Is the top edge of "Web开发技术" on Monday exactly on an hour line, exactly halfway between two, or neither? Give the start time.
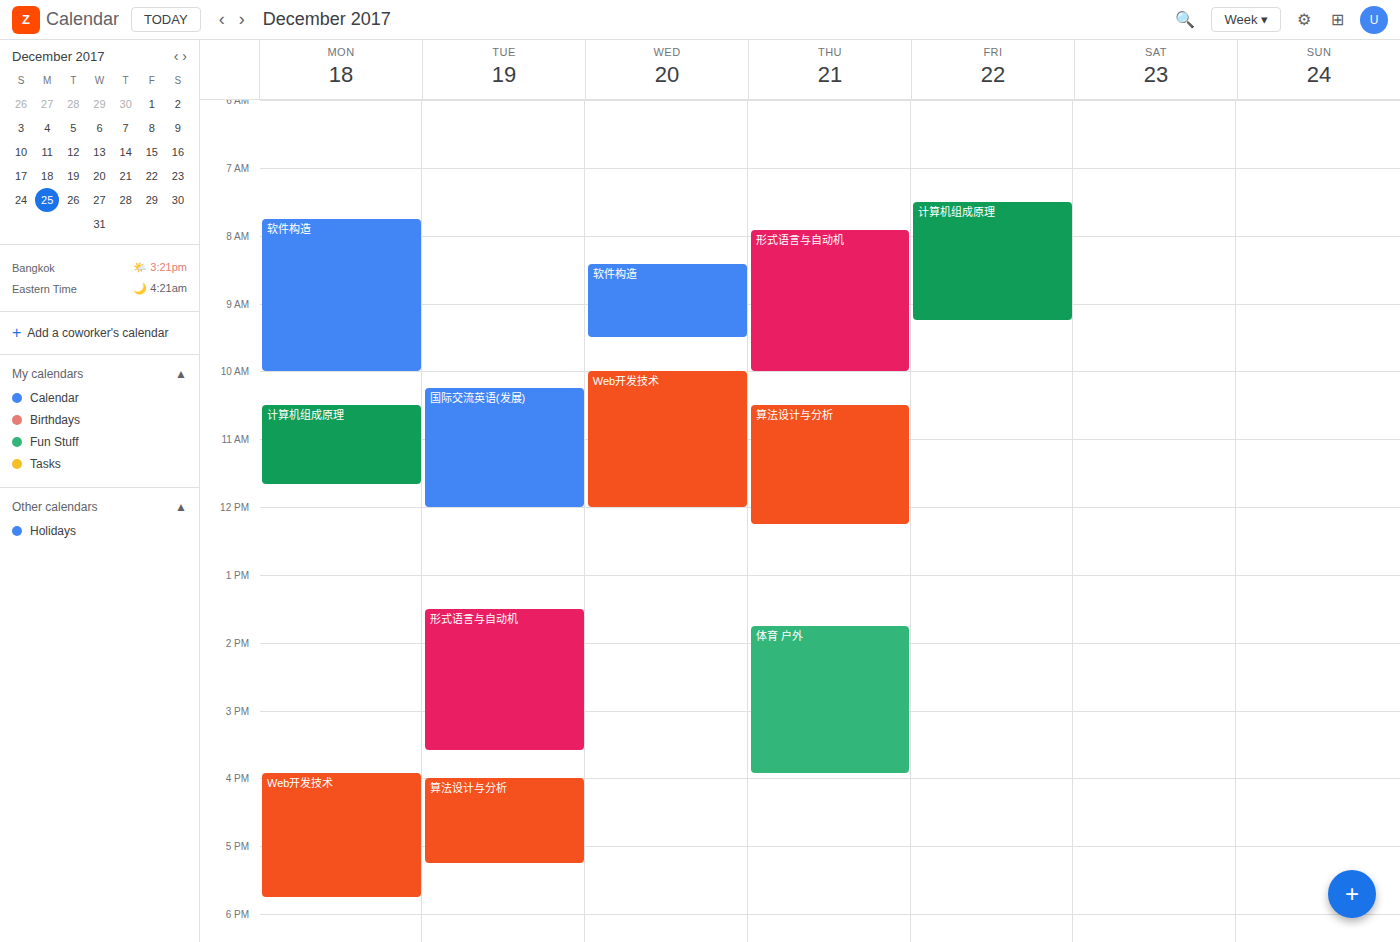
3:55 PM -- neither: 55 minutes below the 3 PM line and 5 minutes above the 4 PM line.